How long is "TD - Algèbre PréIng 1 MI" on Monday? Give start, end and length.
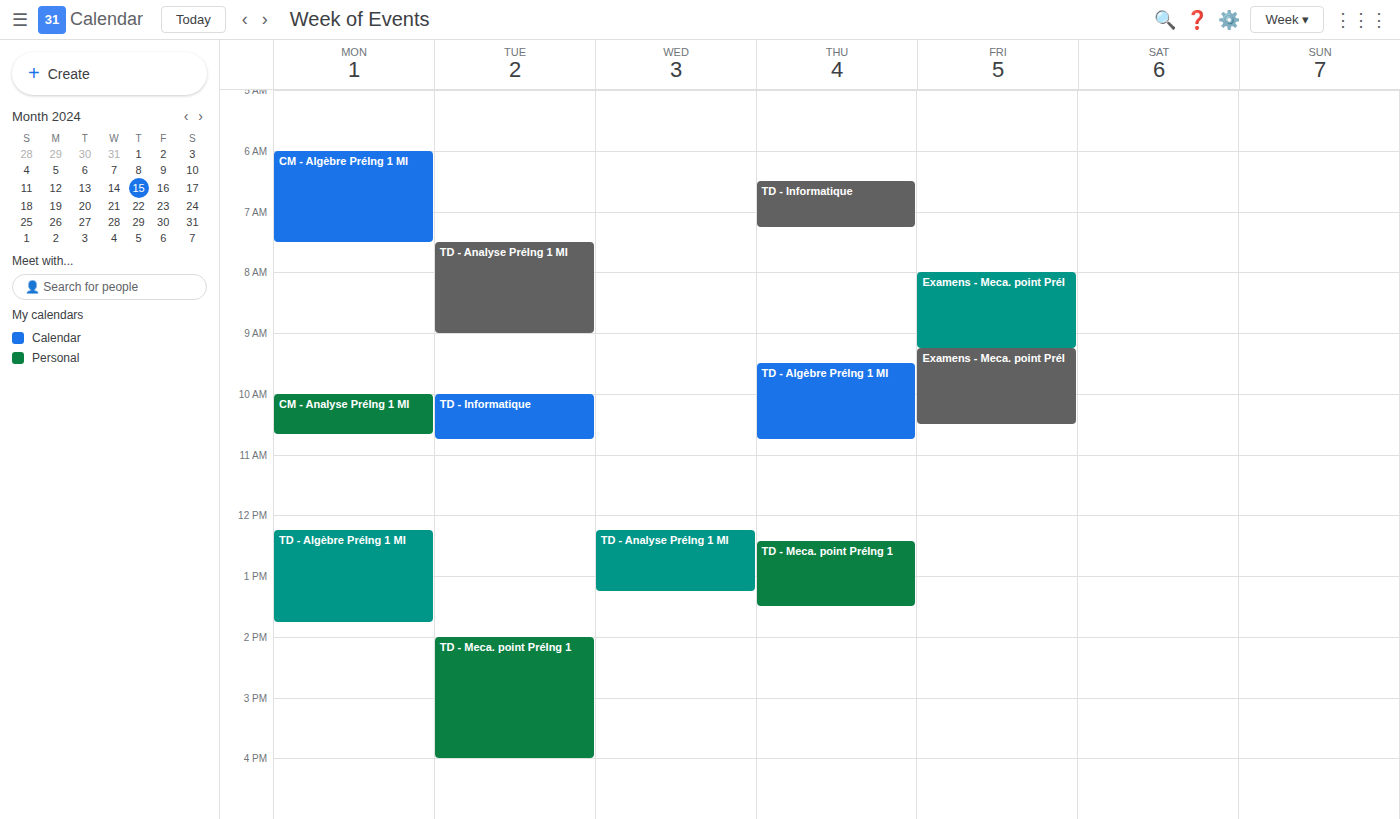
12:15 PM to 1:45 PM, 1 hour 30 minutes